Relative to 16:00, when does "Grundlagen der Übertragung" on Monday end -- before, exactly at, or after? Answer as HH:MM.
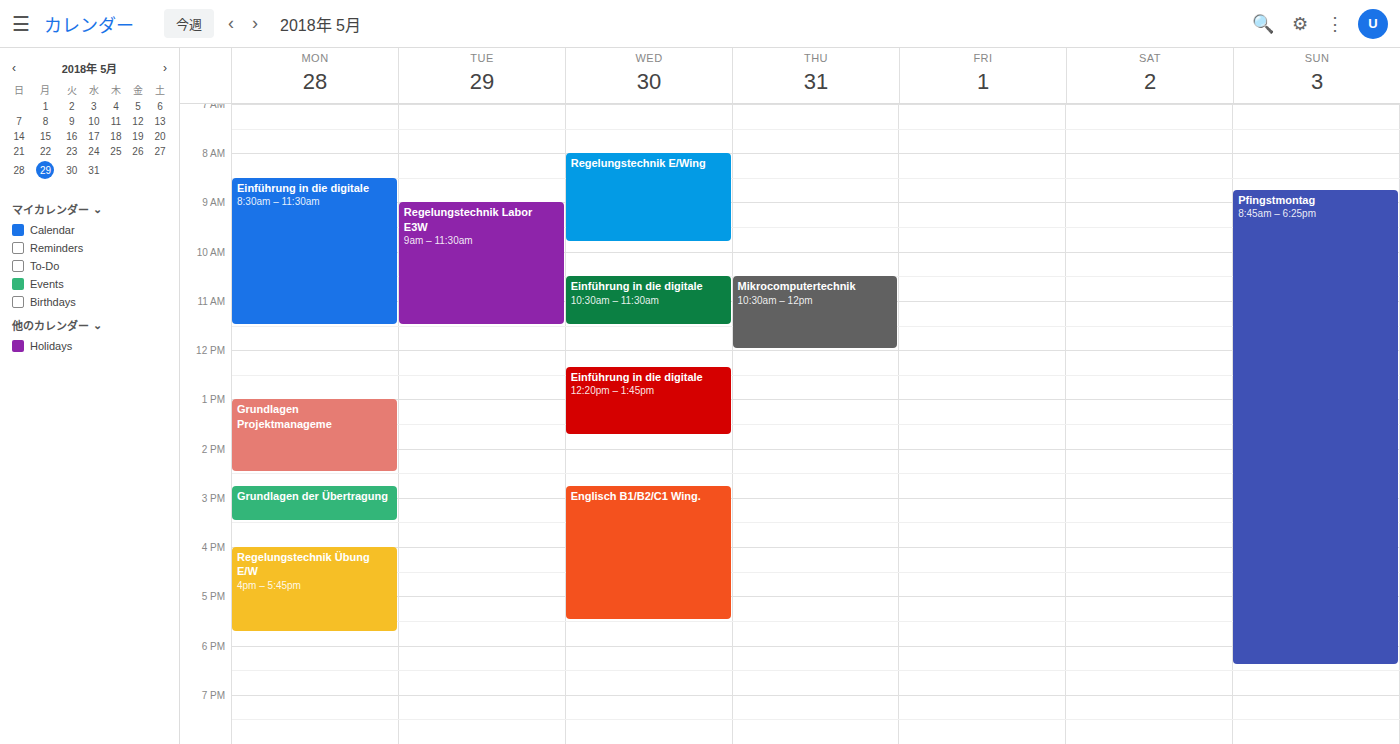
15:30 -- before 16:00, 30 minutes above the 16:00 line.